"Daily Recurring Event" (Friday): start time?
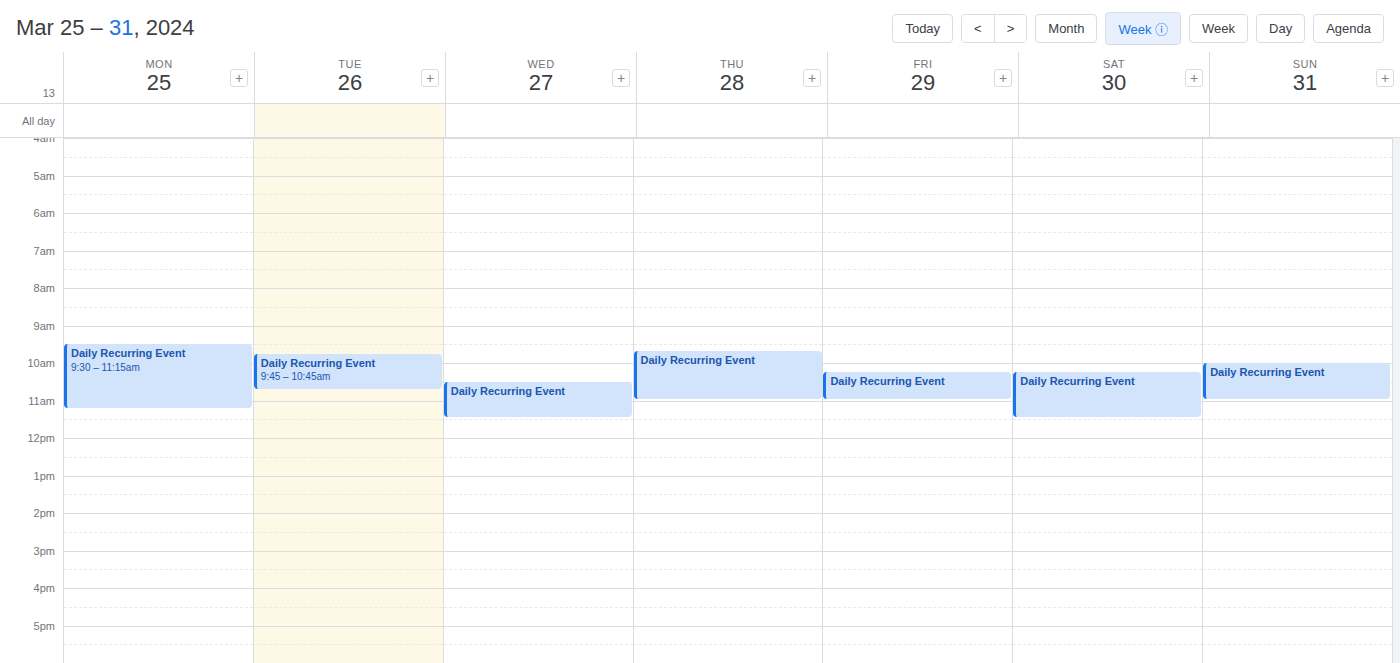
10:15 AM